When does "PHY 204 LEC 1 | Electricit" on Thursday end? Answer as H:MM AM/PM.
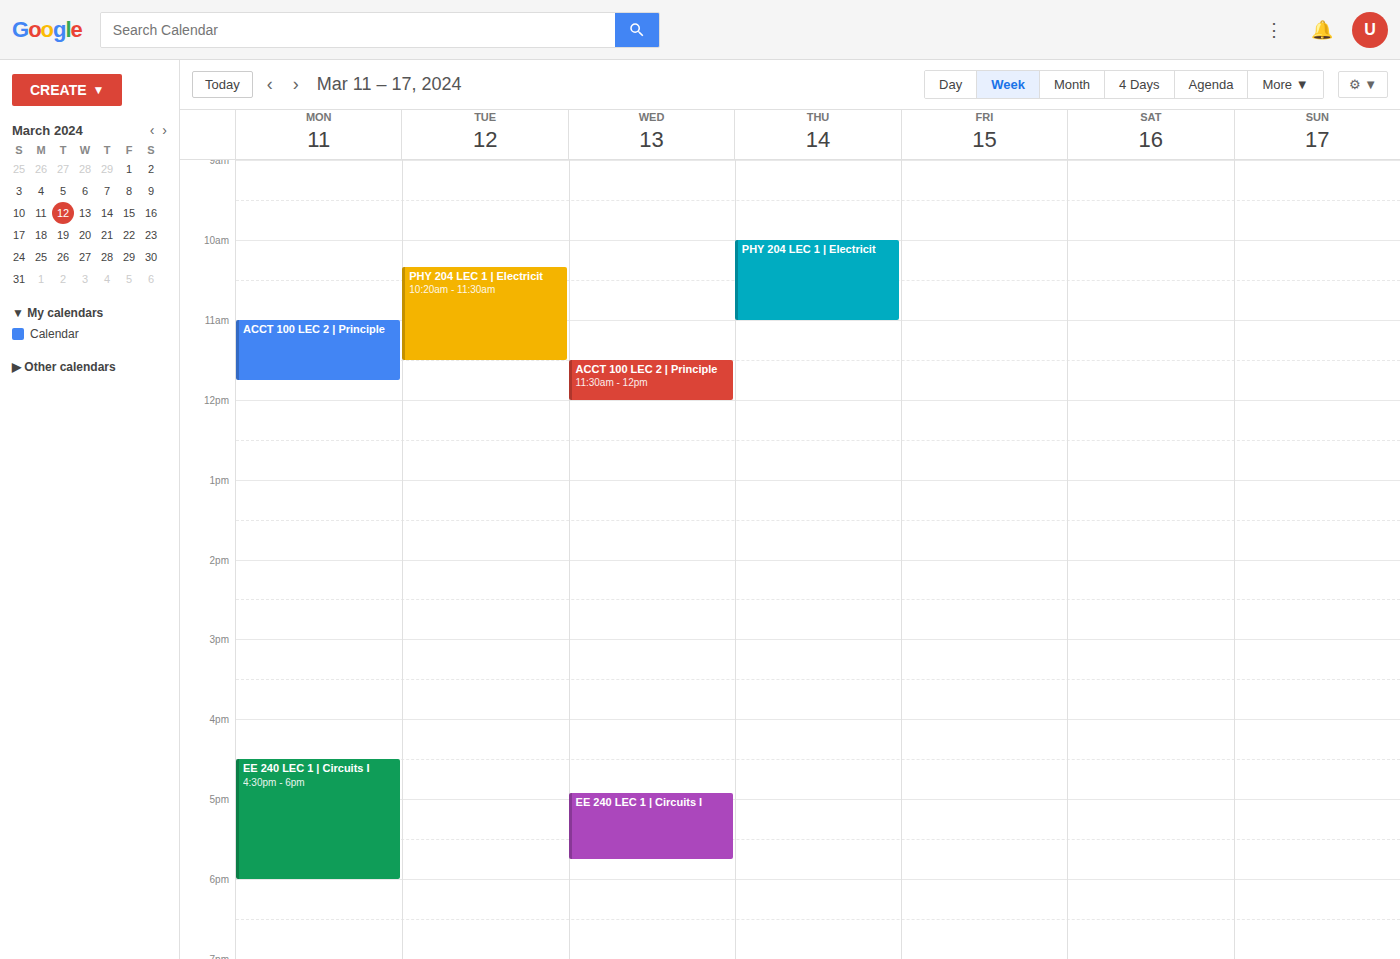
11:00 AM